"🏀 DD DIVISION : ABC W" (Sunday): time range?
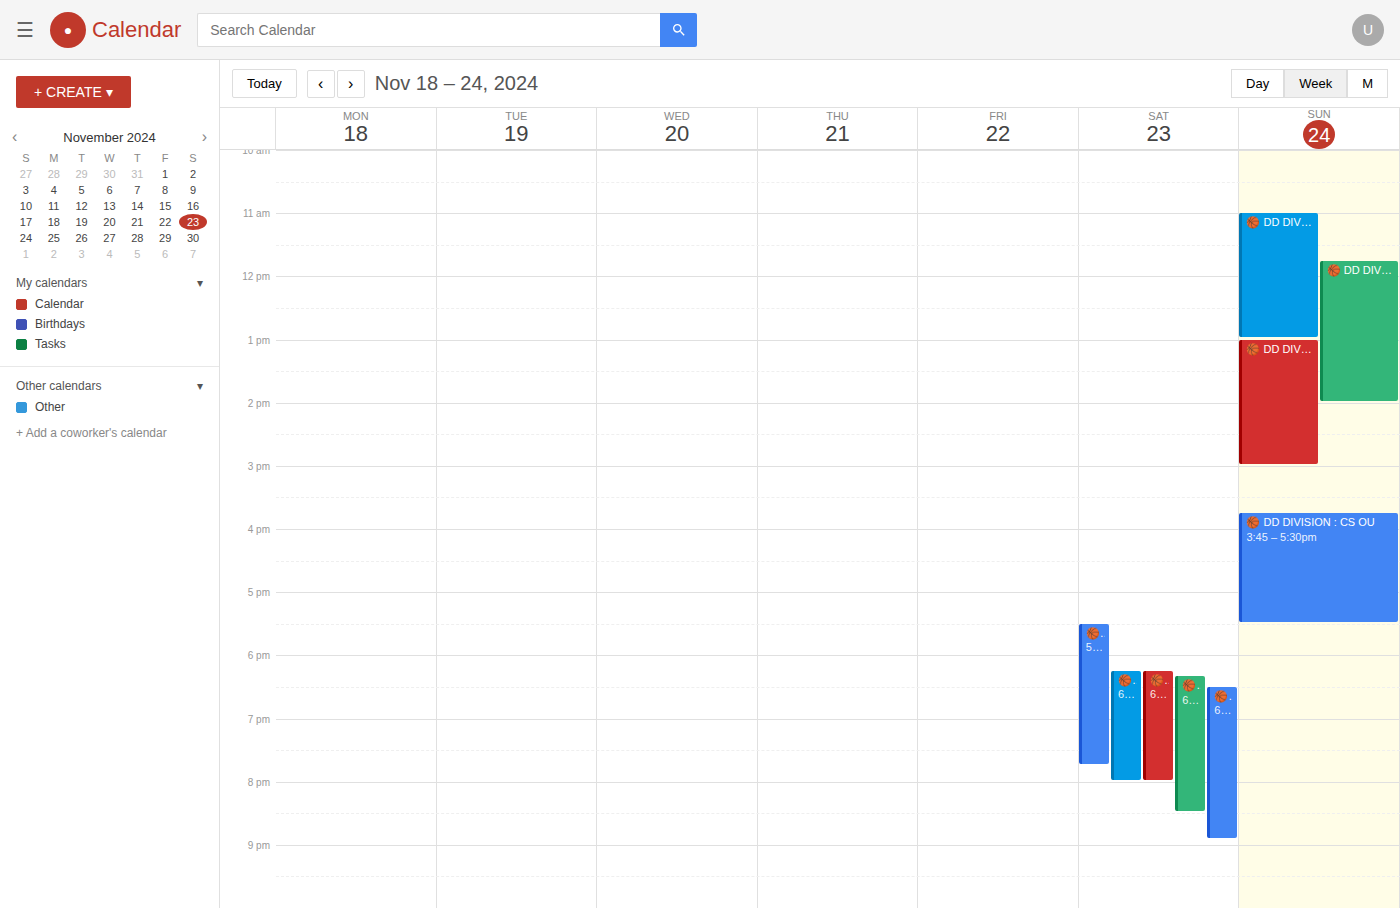
1:00 PM to 3:00 PM